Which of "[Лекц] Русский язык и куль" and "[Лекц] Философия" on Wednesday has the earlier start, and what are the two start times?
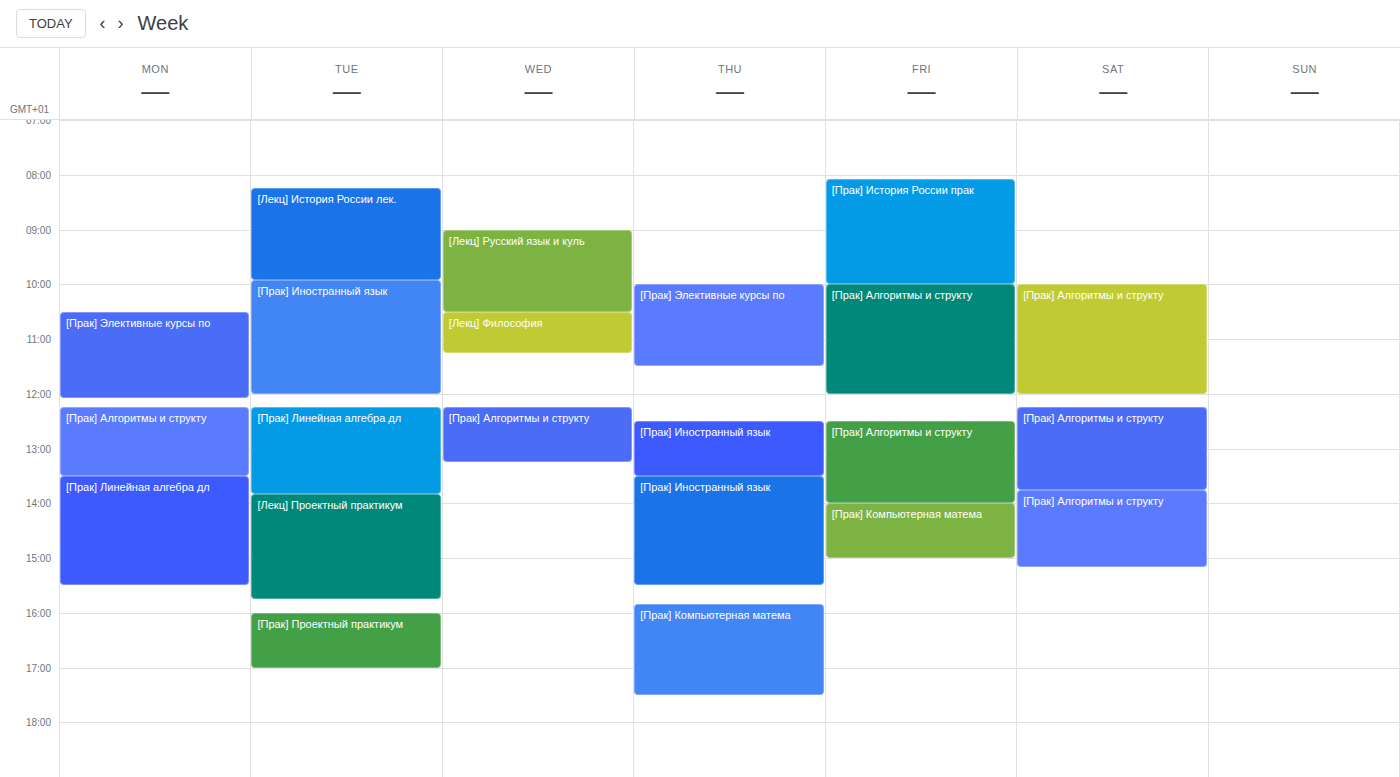
"[Лекц] Русский язык и куль" 09:00; "[Лекц] Философия" 10:30.